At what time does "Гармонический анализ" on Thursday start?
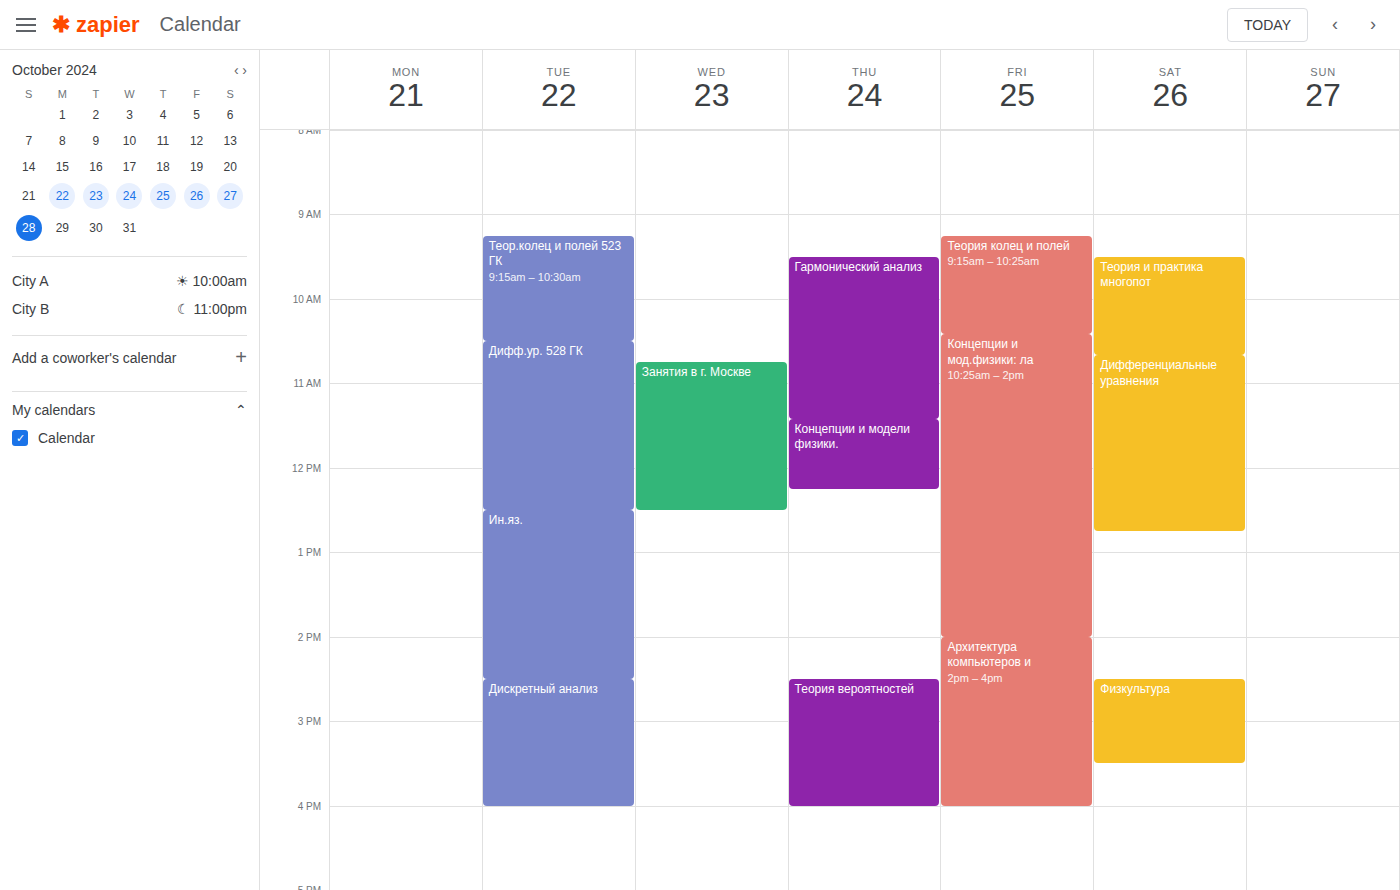
9:30 AM